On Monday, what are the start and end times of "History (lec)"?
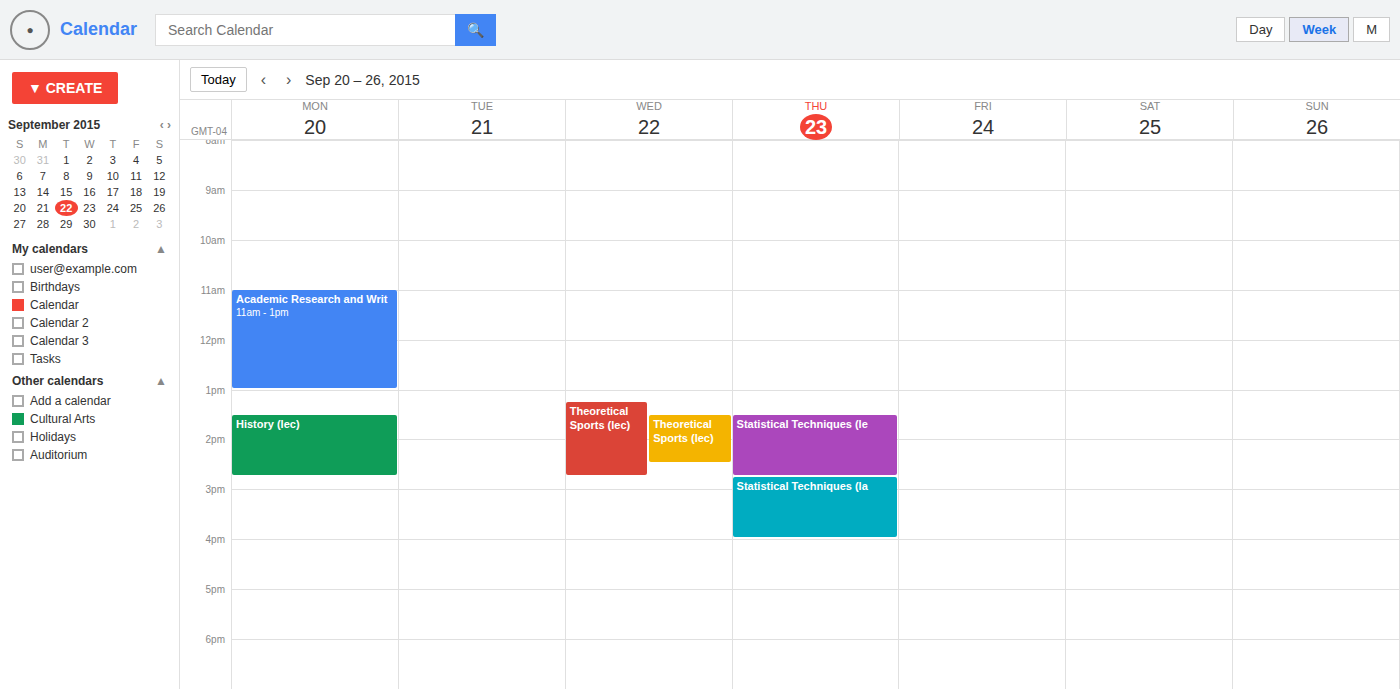
1:30 PM to 2:45 PM